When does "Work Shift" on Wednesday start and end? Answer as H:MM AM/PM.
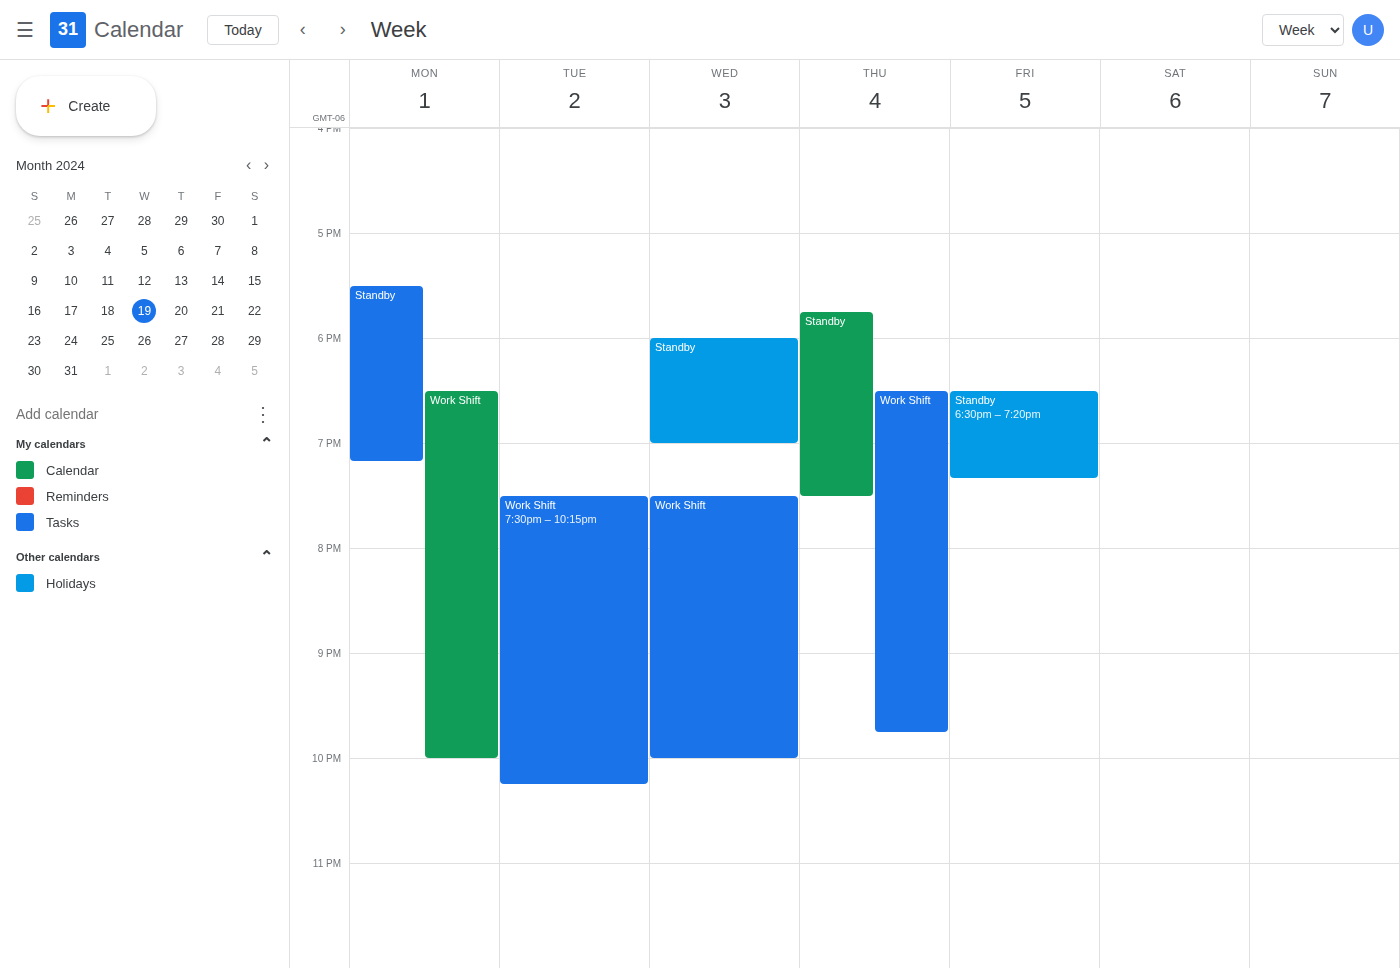
7:30 PM to 10:00 PM